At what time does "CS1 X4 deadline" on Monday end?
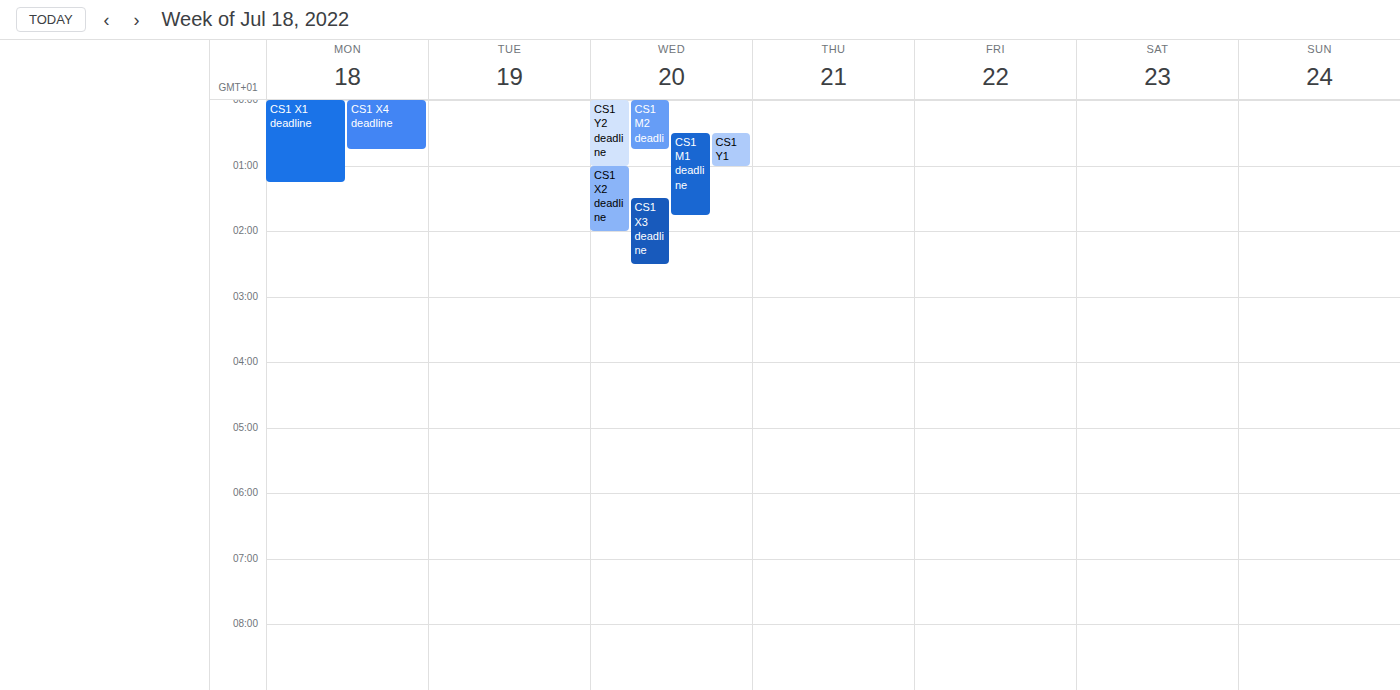
12:45 AM